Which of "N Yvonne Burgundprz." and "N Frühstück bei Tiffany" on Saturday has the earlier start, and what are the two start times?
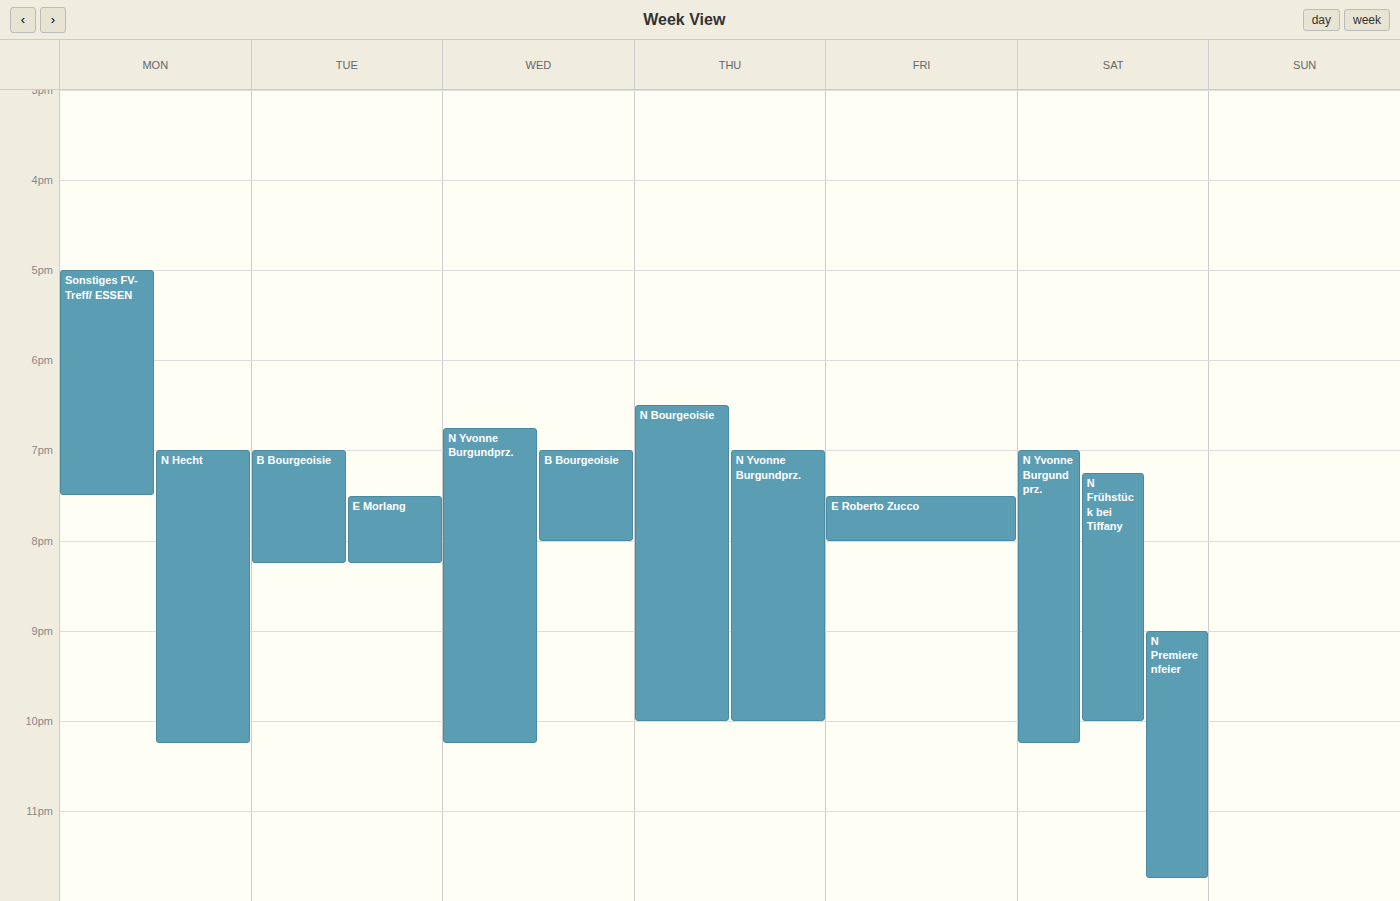
"N Yvonne Burgundprz." 7:00 PM; "N Frühstück bei Tiffany" 7:15 PM.